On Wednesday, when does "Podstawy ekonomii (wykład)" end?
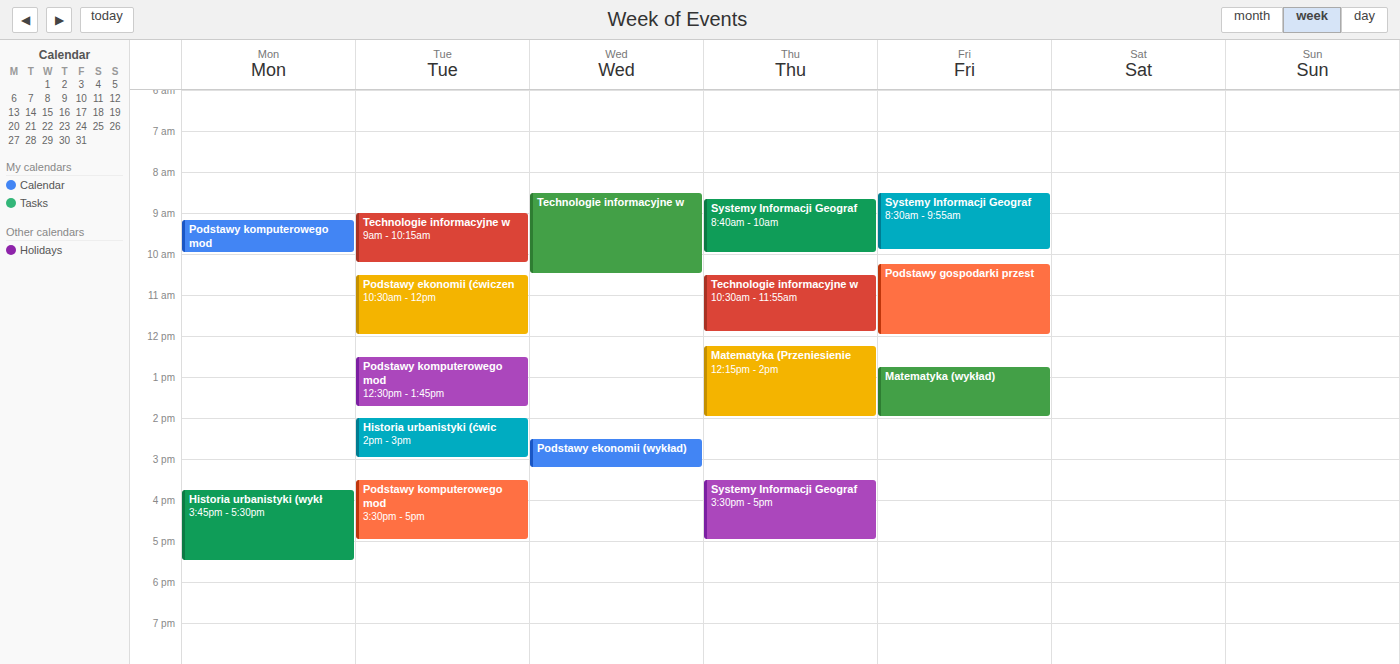
3:15 PM